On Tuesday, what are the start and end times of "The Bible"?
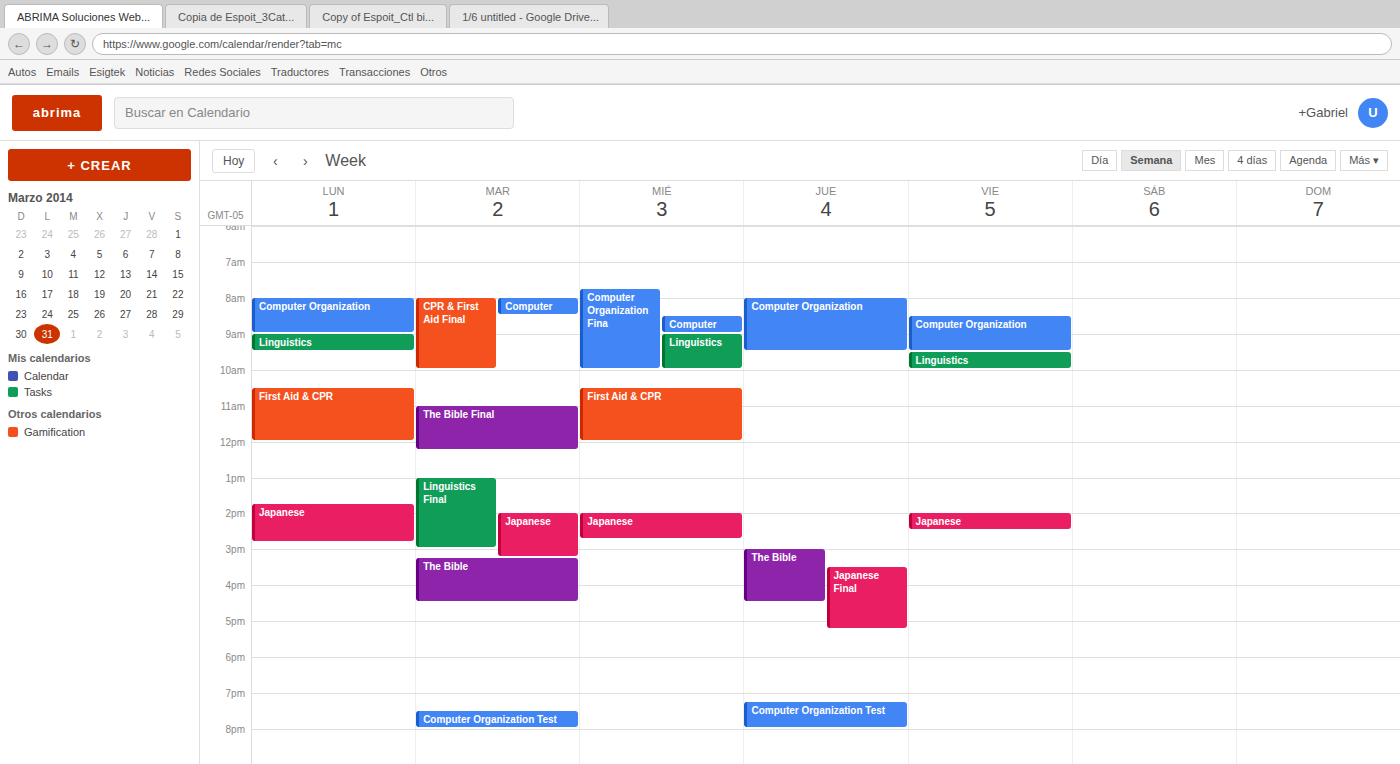
3:15 PM to 4:30 PM